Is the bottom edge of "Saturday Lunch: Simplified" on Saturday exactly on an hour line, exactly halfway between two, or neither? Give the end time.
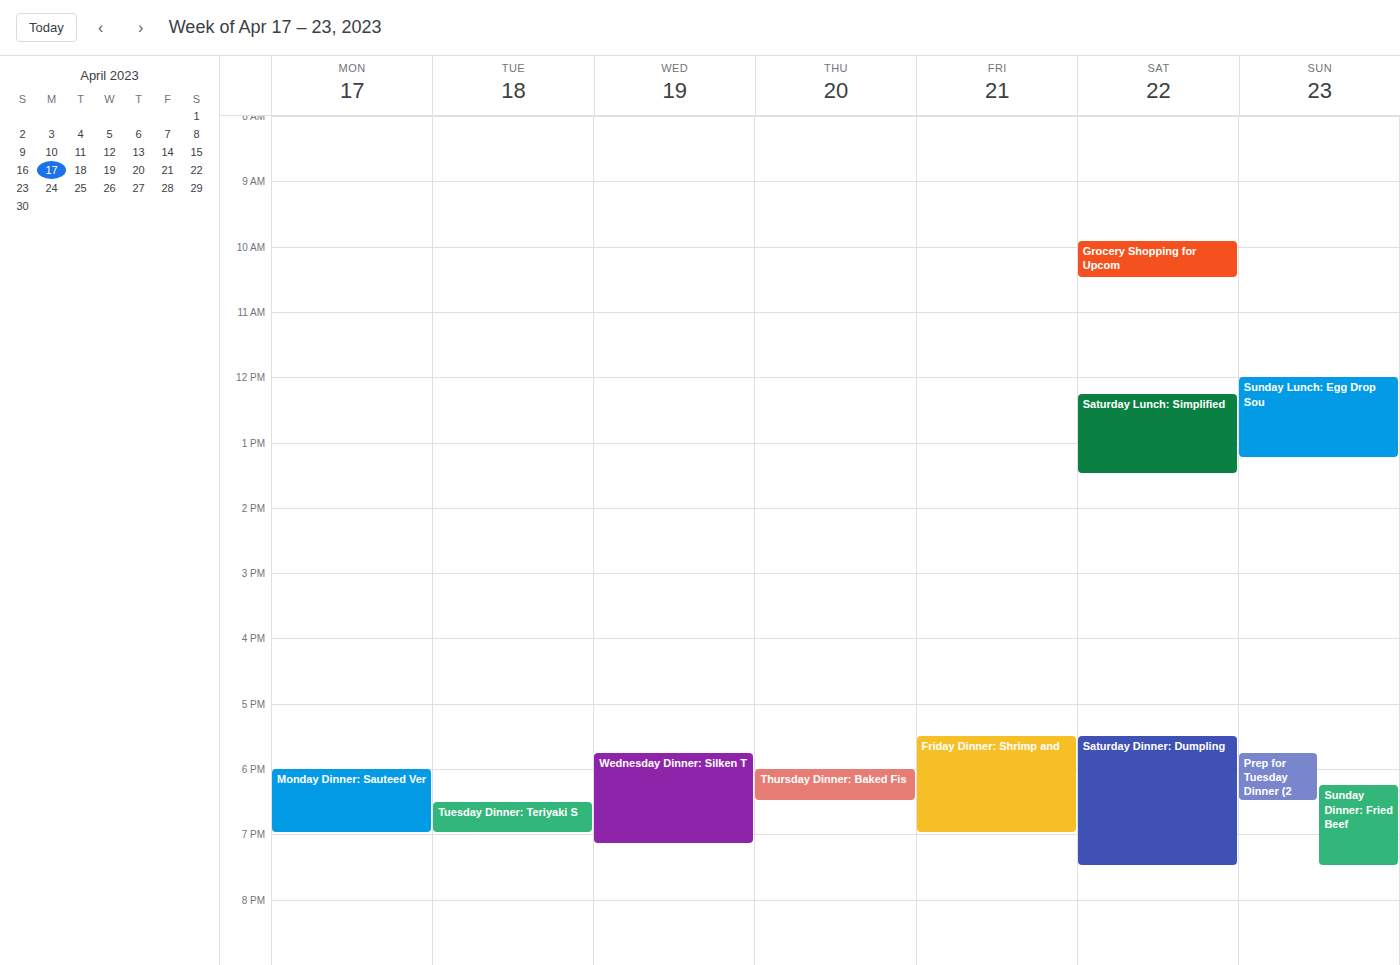
1:30 PM -- halfway between the 1 PM and 2 PM lines.